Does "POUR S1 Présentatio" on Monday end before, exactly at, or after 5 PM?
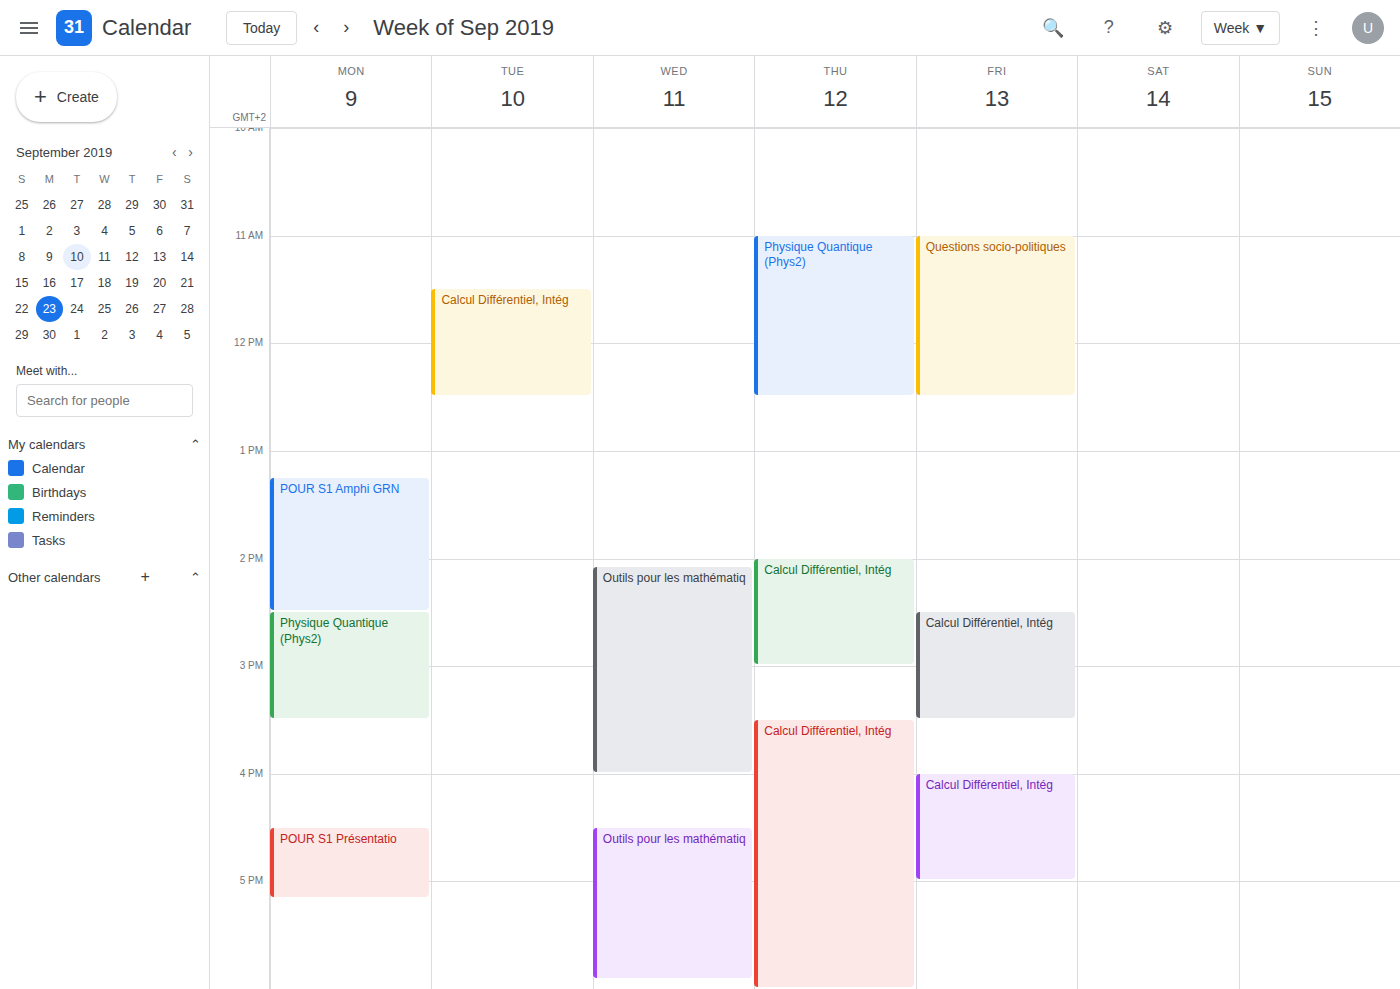
5:10 PM -- after 5 PM, 10 minutes below the 5 PM line.